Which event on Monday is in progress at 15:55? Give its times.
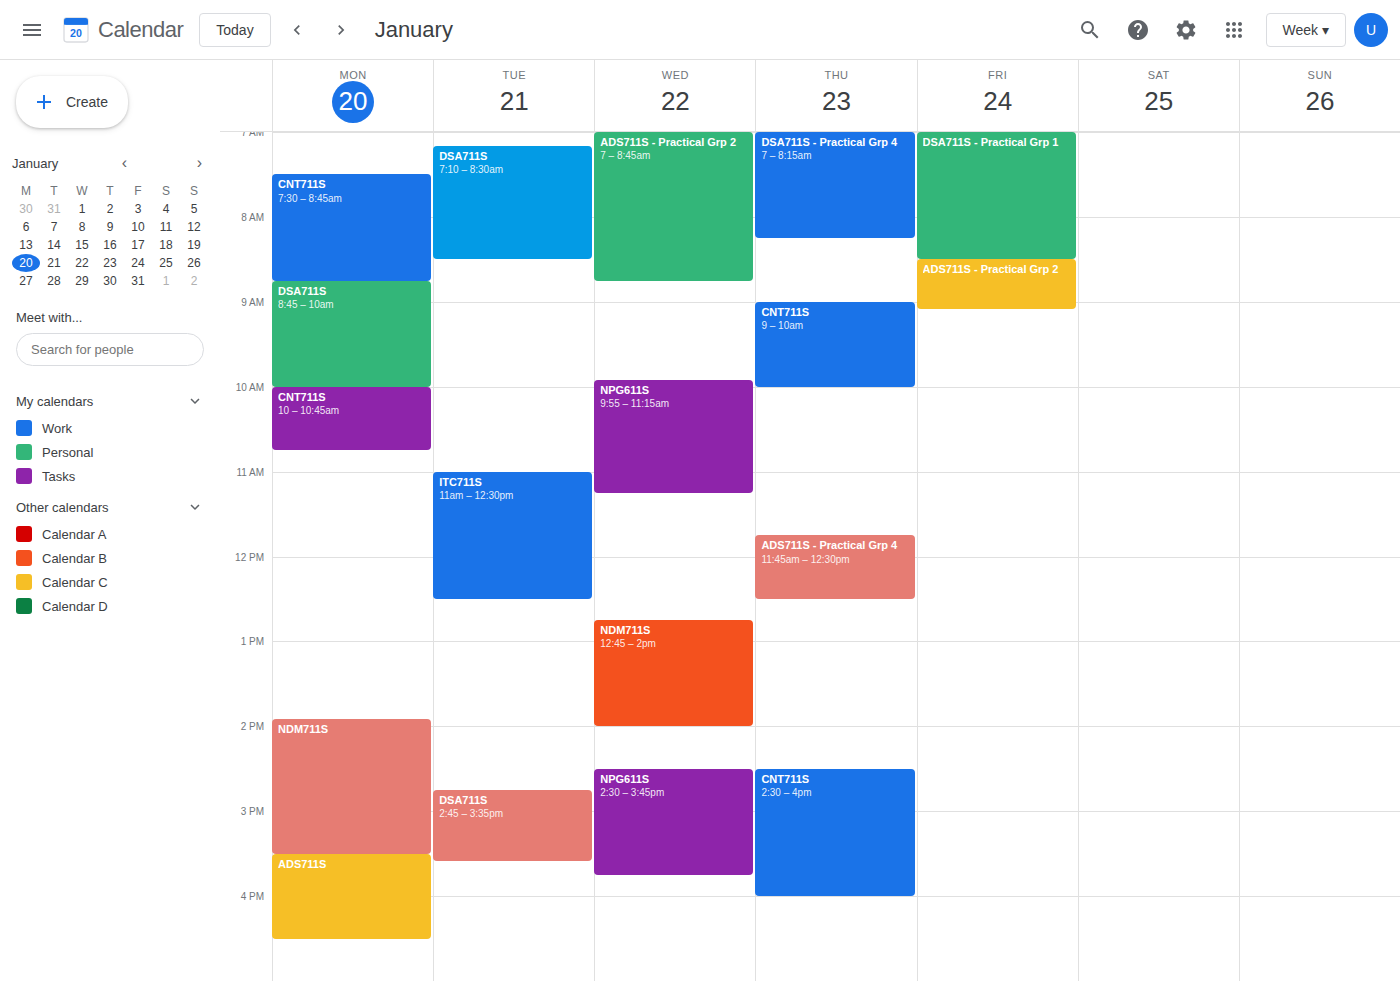
"ADS711S", 15:30 to 16:30